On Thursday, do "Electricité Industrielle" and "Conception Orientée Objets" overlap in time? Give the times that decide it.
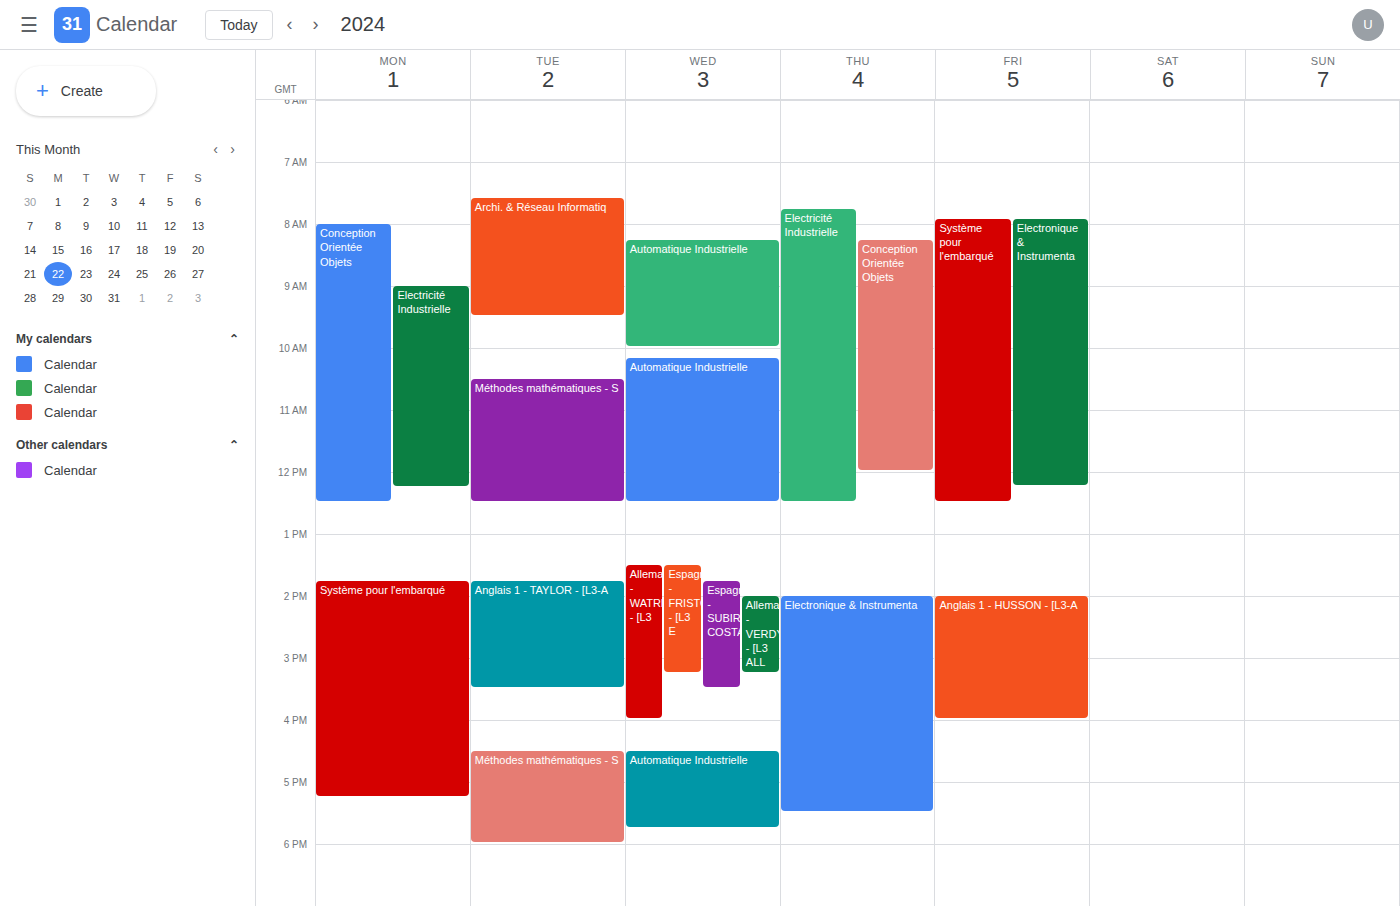
"Conception Orientée Objets" runs 8:15 AM to 12:00 PM, inside "Electricité Industrielle" -- they overlap.